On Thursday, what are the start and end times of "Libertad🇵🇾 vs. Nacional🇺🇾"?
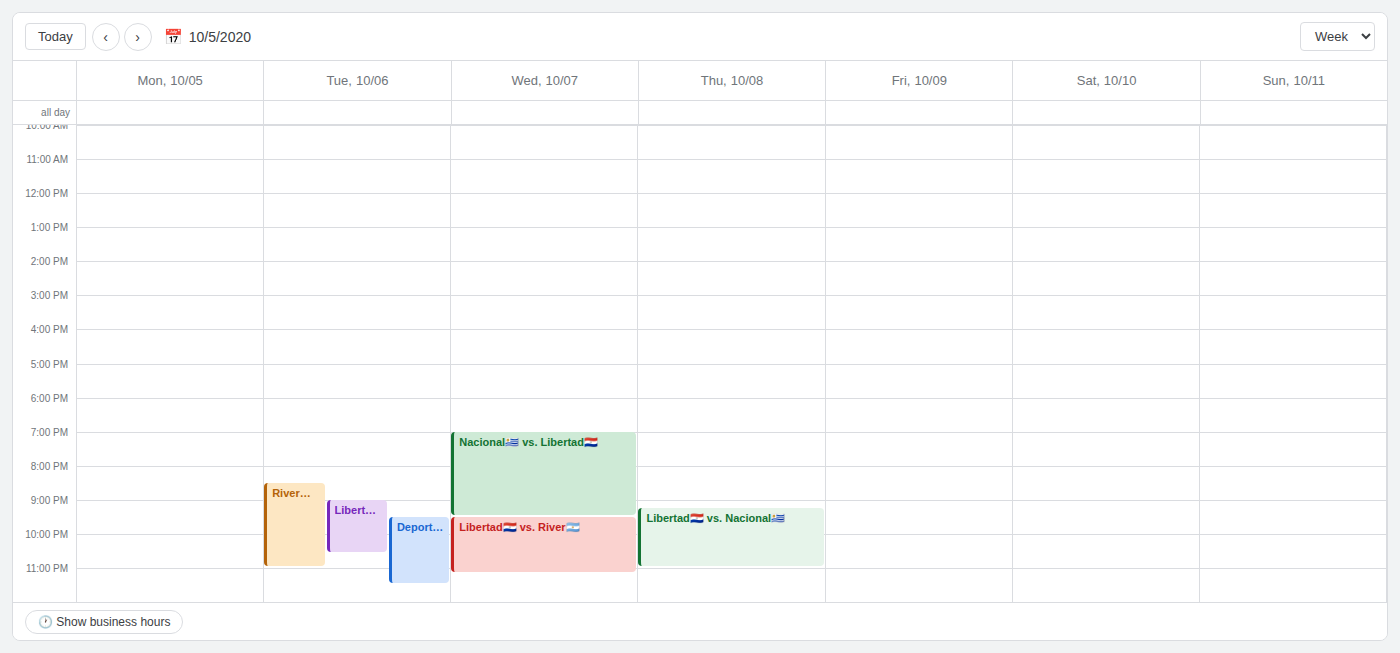
9:15 PM to 11:00 PM